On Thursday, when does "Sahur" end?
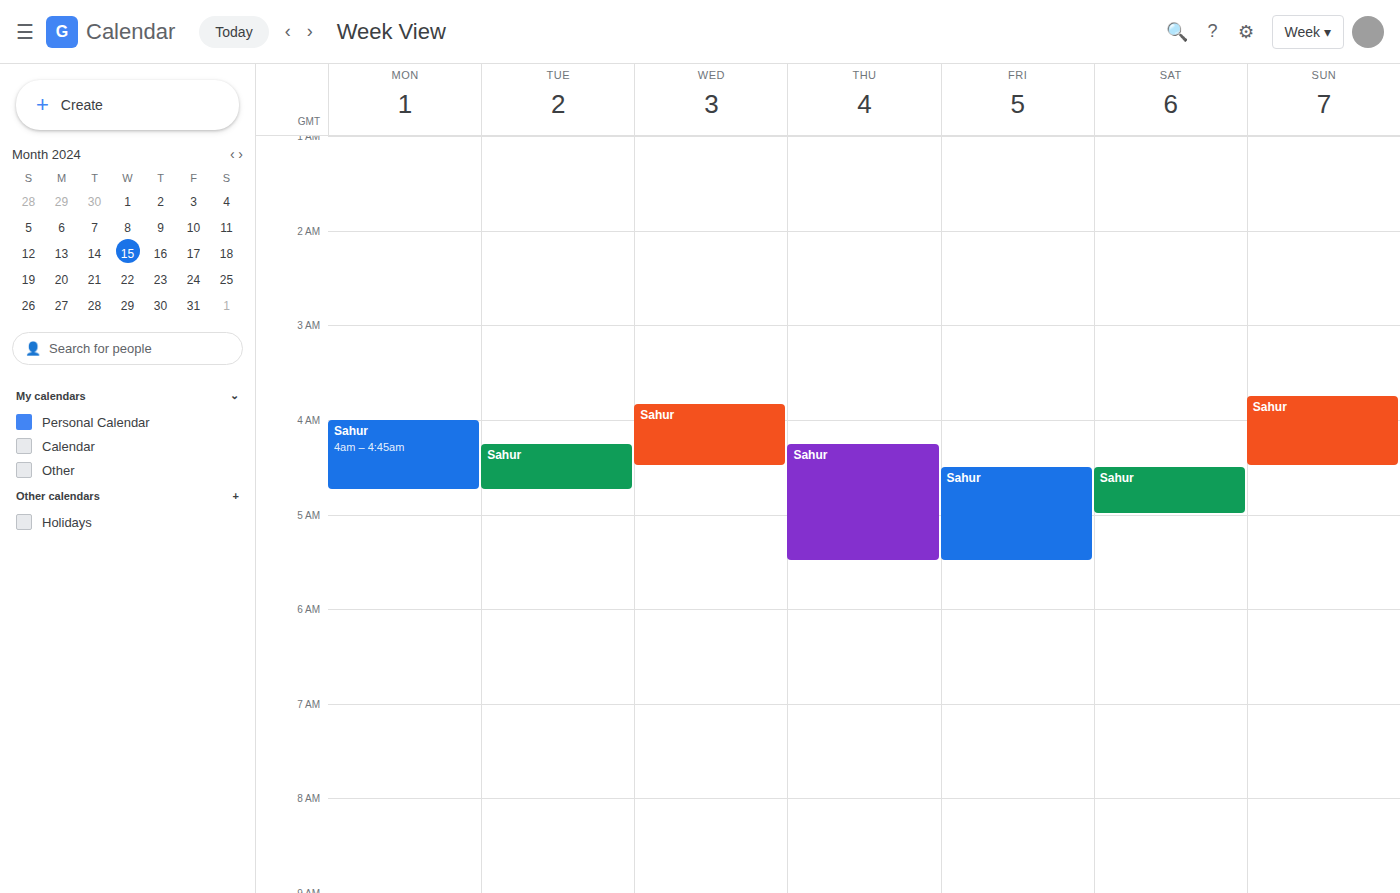
5:30 AM